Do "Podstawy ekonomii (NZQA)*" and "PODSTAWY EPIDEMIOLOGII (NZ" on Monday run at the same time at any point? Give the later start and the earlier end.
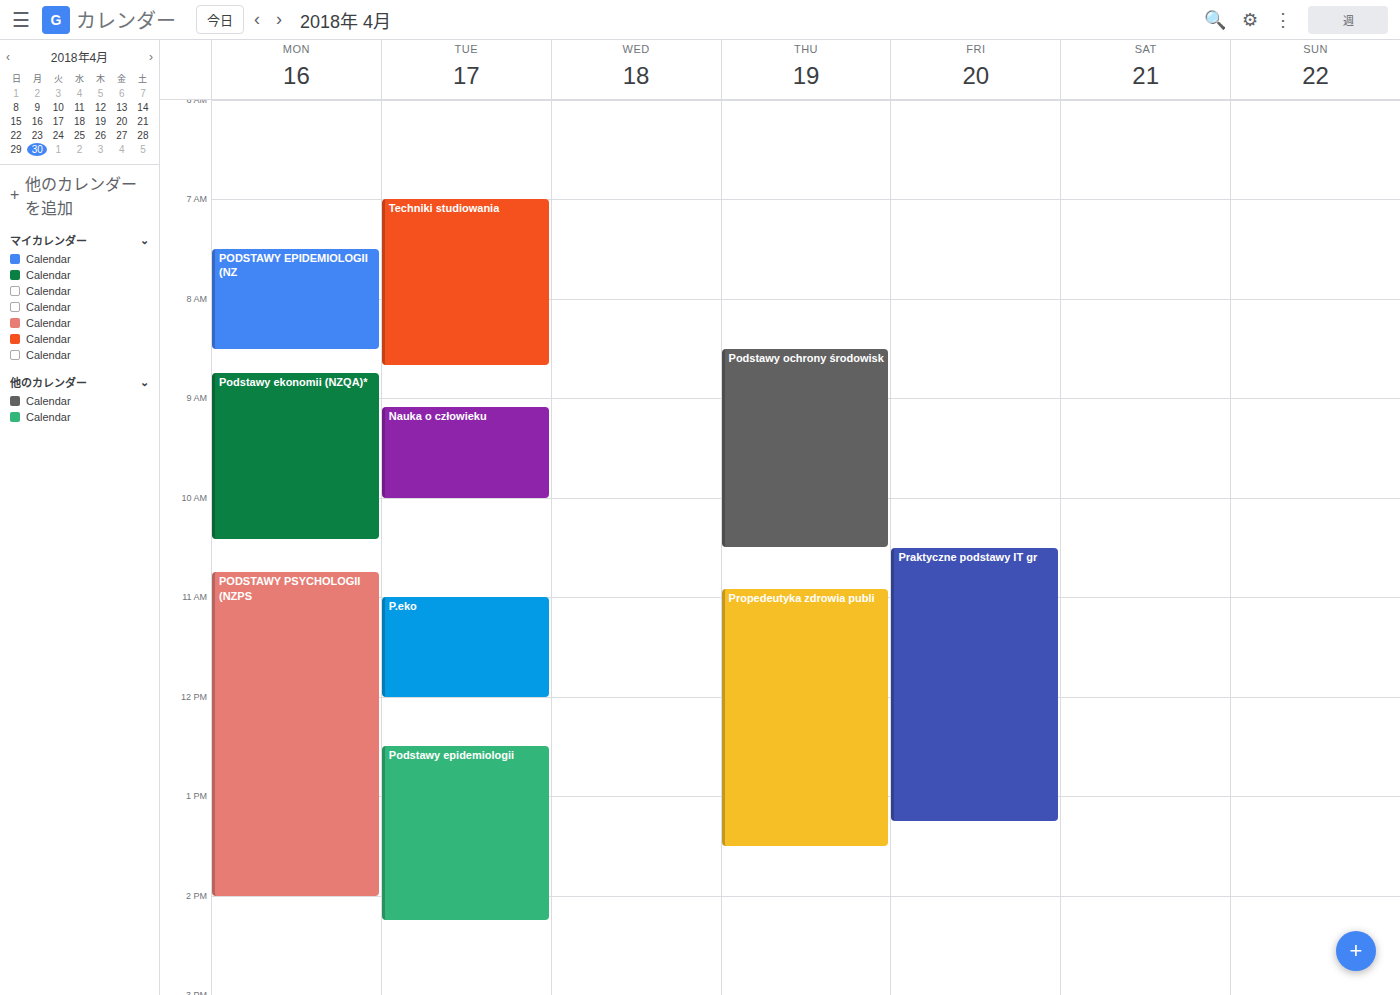
"PODSTAWY EPIDEMIOLOGII (NZ" ends at 8:30 AM and "Podstawy ekonomii (NZQA)*" starts at 8:45 AM -- no overlap.